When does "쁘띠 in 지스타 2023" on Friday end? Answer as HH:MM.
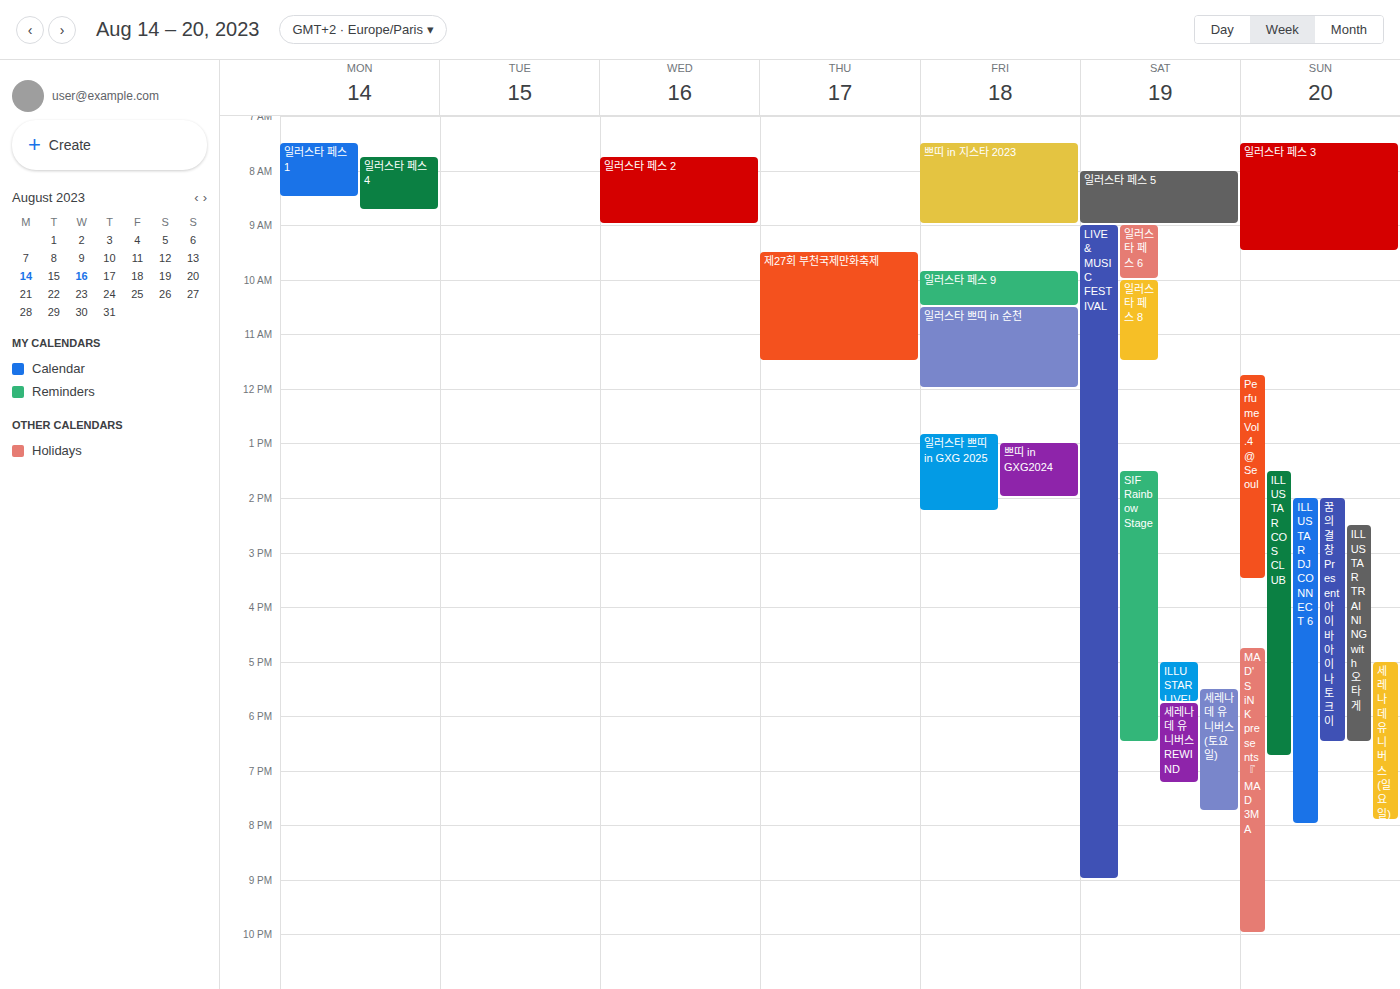
09:00